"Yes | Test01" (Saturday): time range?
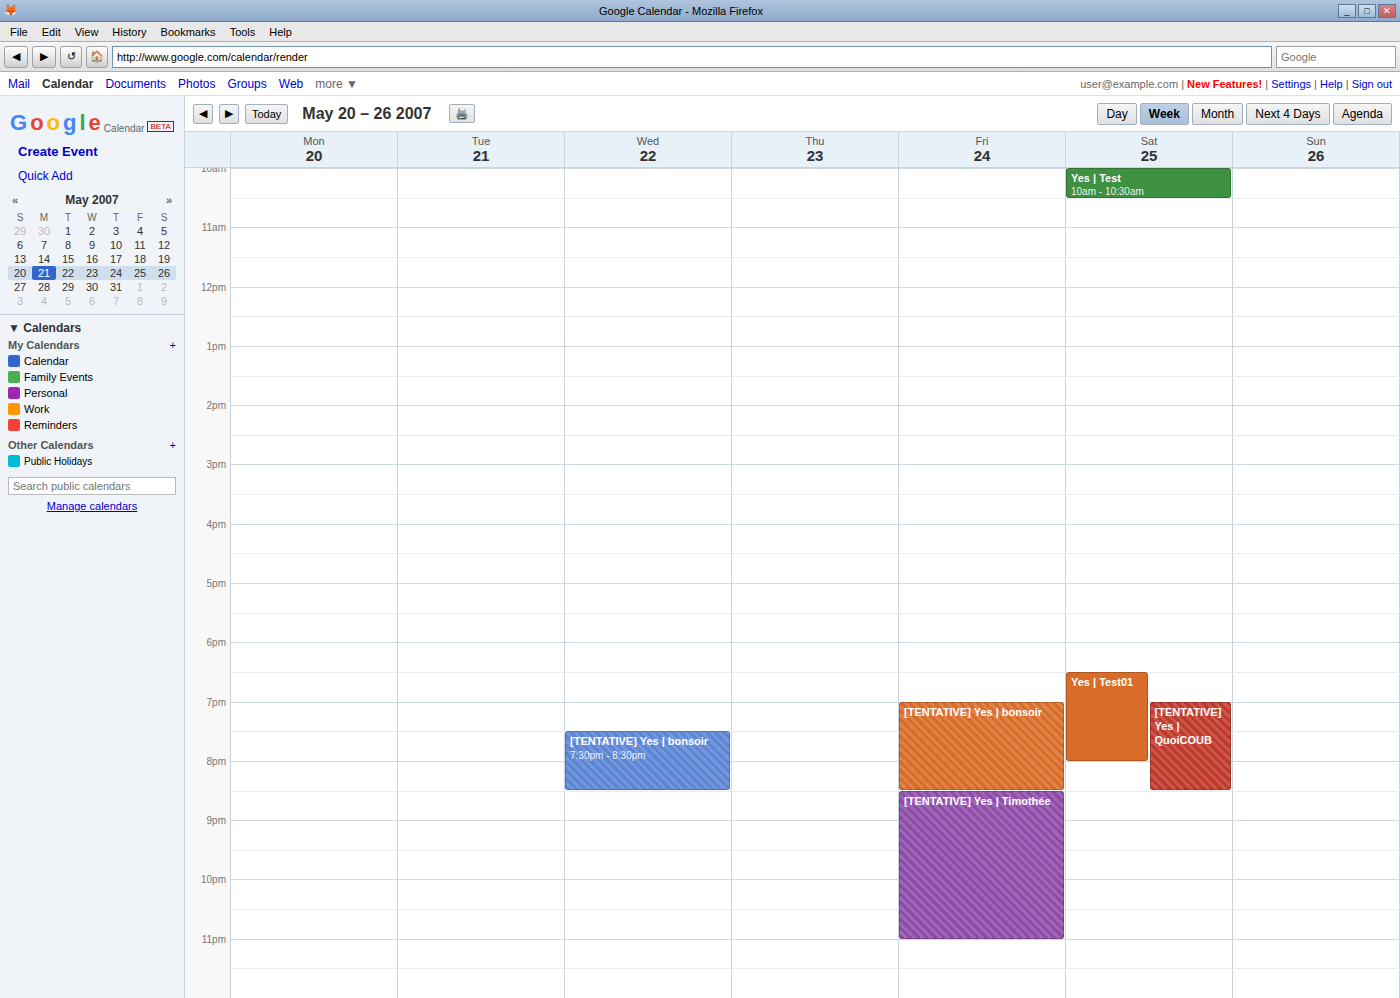
6:30 PM to 8:00 PM